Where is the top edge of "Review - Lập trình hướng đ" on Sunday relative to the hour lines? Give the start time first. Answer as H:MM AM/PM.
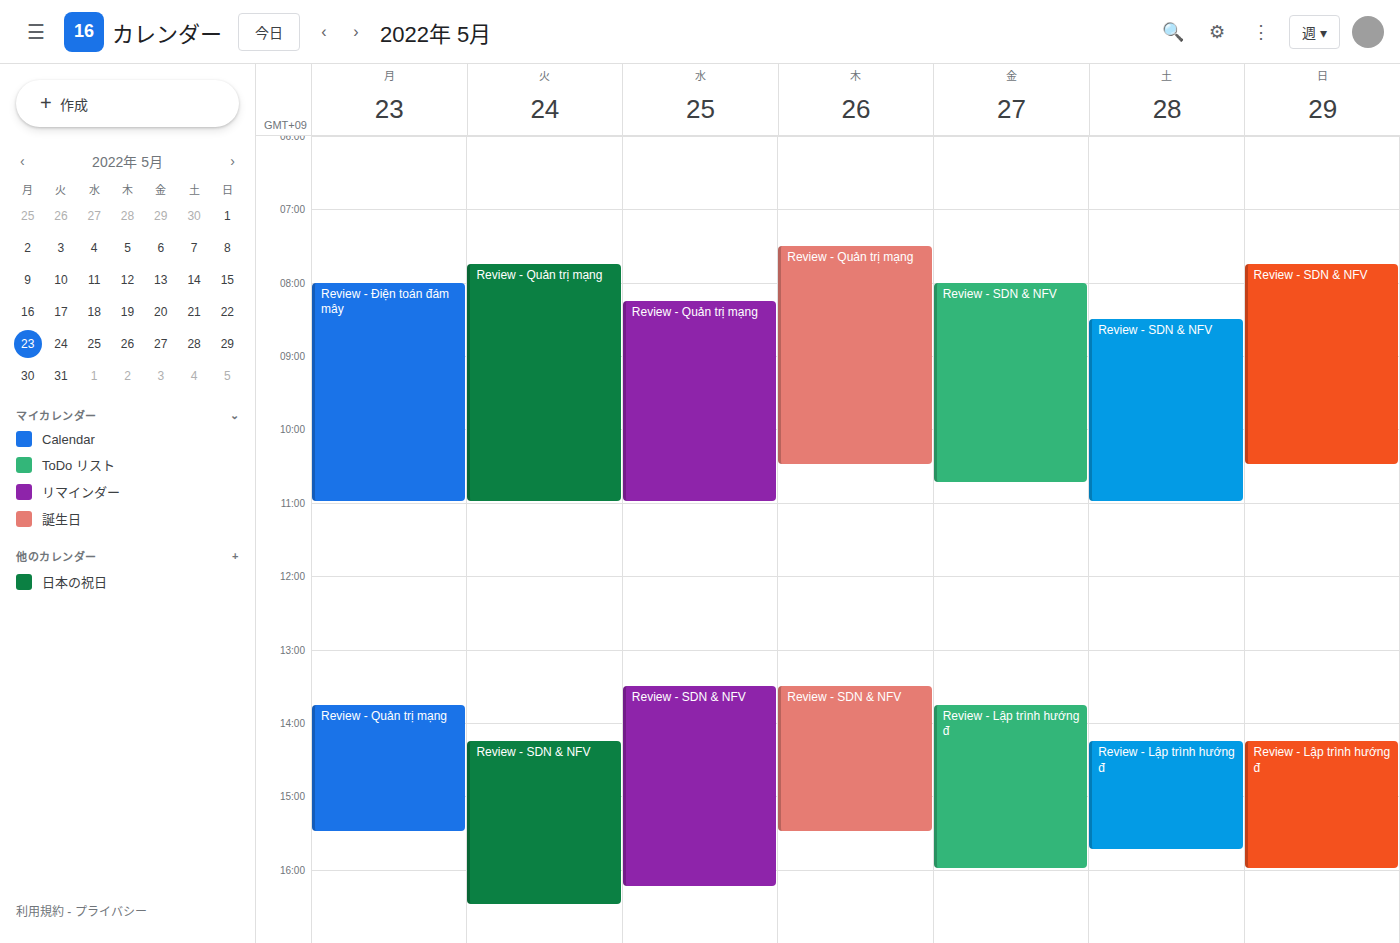
2:15 PM -- neither: a quarter of the way from the 2 PM line to the 3 PM line.